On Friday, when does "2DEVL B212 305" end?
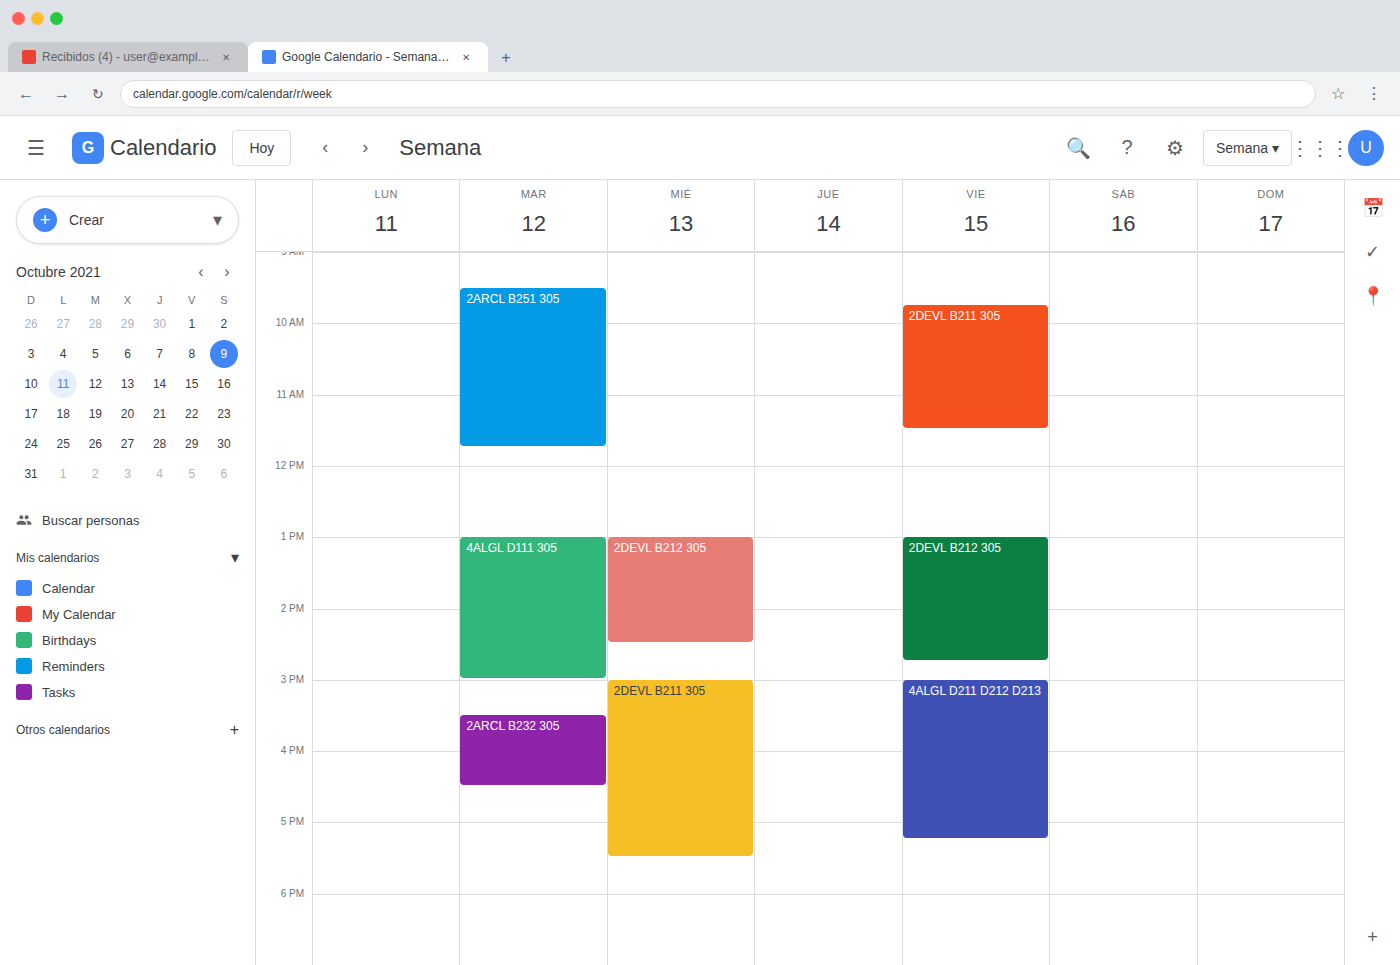
2:45 PM